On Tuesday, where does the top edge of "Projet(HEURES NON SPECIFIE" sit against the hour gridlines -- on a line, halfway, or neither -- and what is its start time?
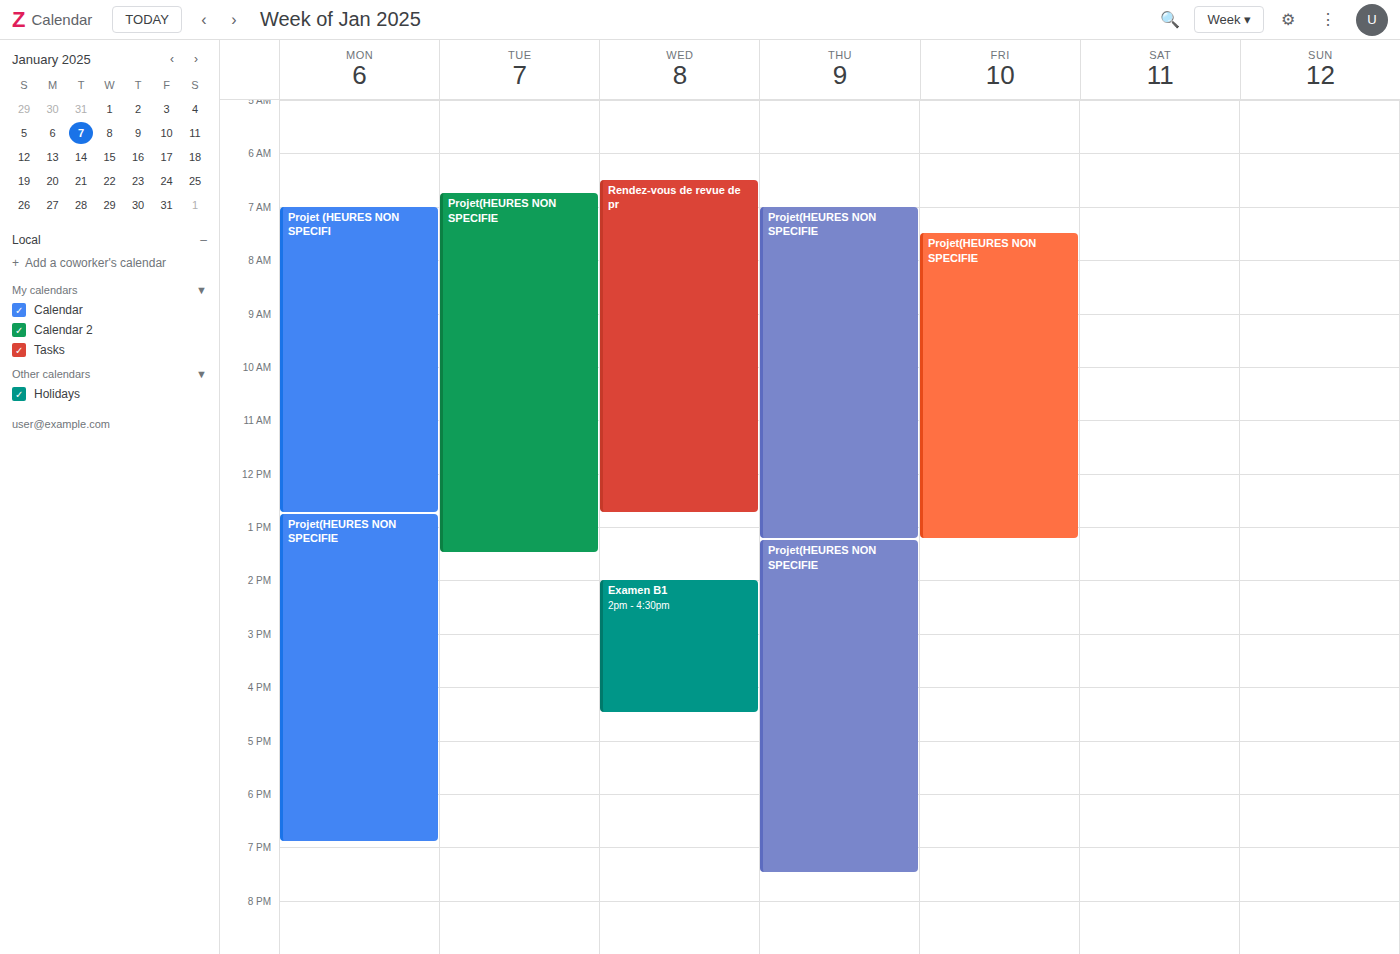
6:45 AM -- neither: three quarters of the way from the 6 AM line to the 7 AM line.